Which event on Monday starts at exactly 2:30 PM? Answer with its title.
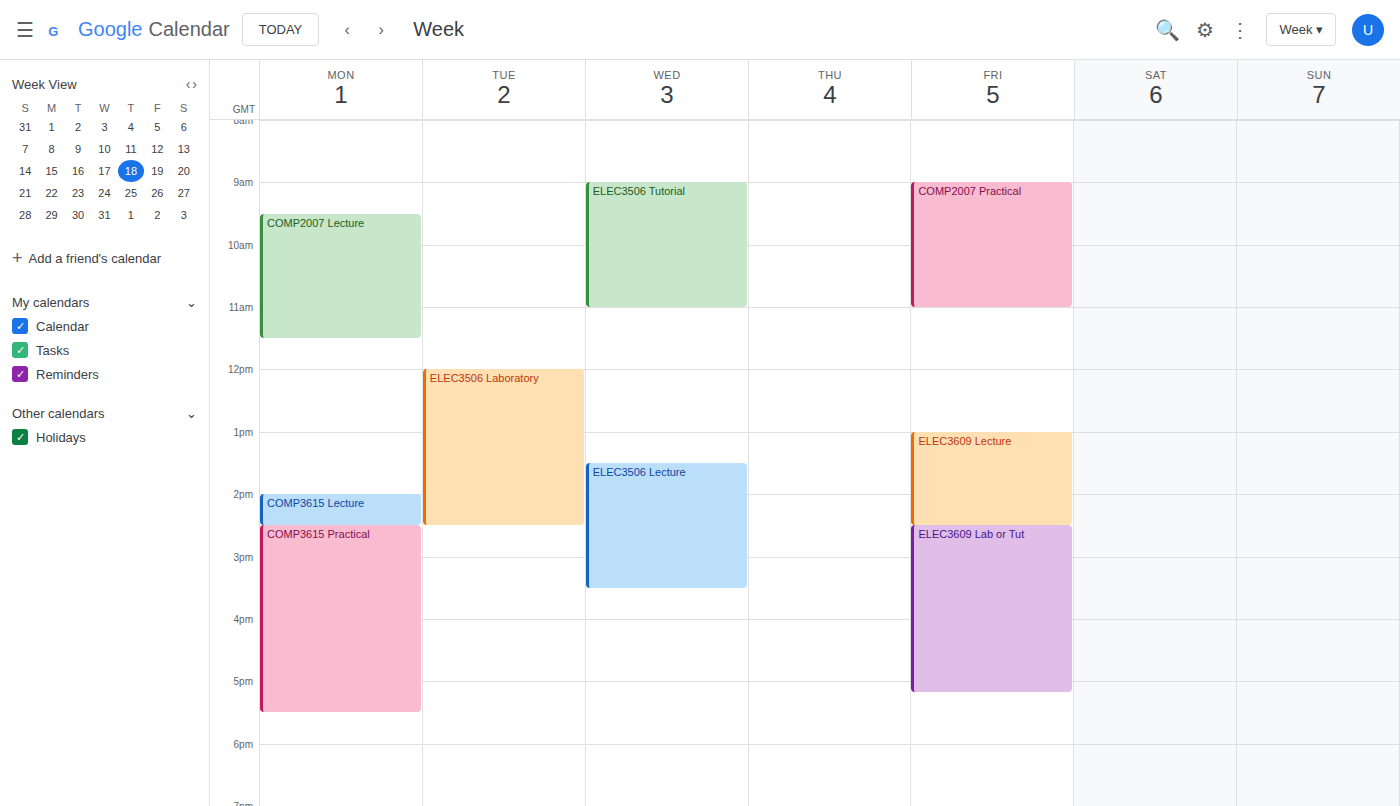
"COMP3615 Practical"